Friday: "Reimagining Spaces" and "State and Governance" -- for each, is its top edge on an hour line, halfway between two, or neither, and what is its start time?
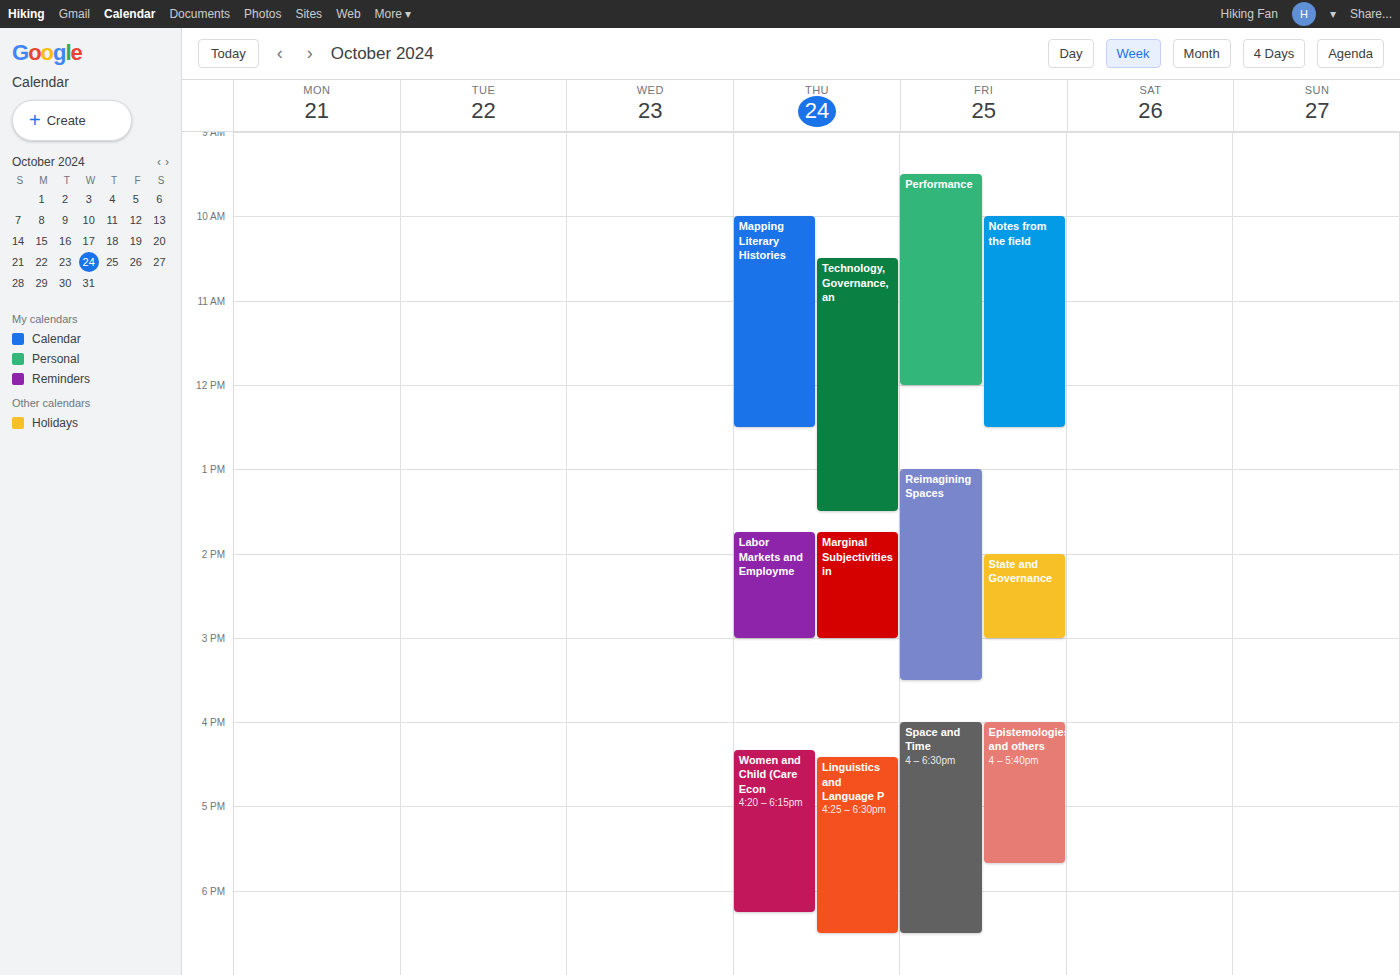
"Reimagining Spaces": 1:00 PM, exactly on the 1 PM line. "State and Governance": 2:00 PM, exactly on the 2 PM line.